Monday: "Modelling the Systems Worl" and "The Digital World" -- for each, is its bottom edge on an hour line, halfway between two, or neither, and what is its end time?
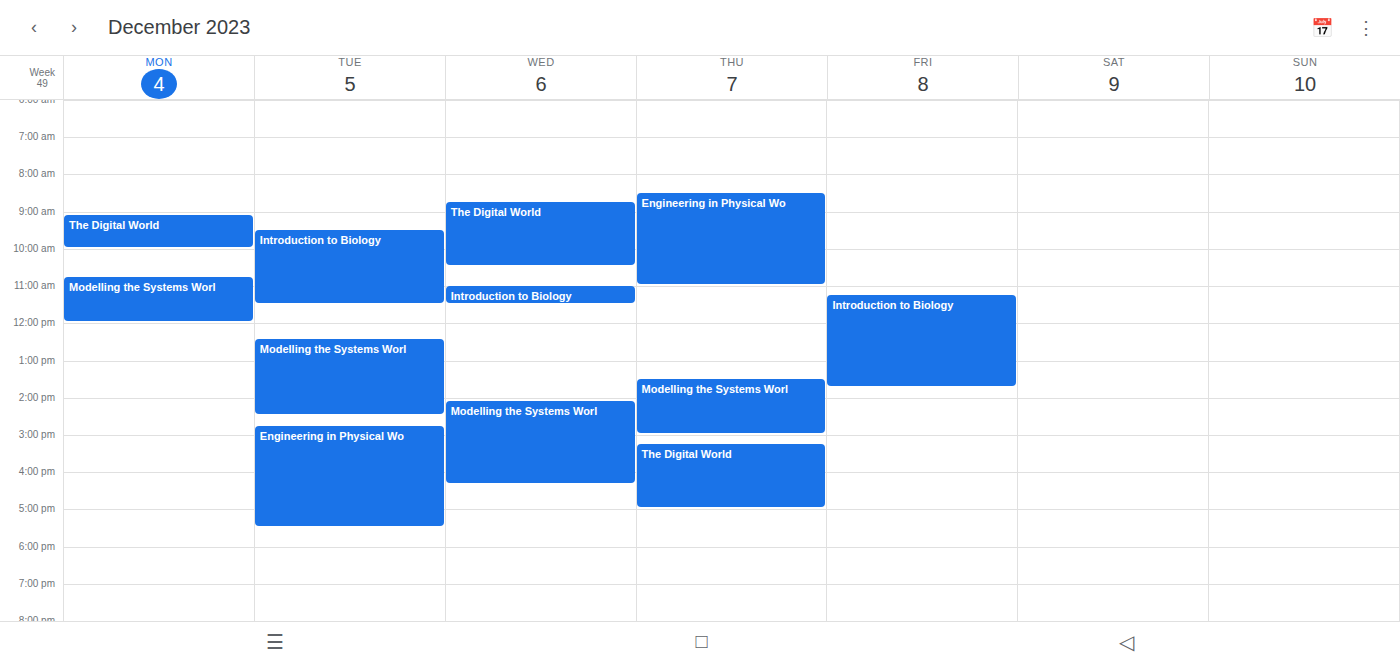
"Modelling the Systems Worl": 12:00 PM, exactly on the 12 PM line. "The Digital World": 10:00 AM, exactly on the 10 AM line.